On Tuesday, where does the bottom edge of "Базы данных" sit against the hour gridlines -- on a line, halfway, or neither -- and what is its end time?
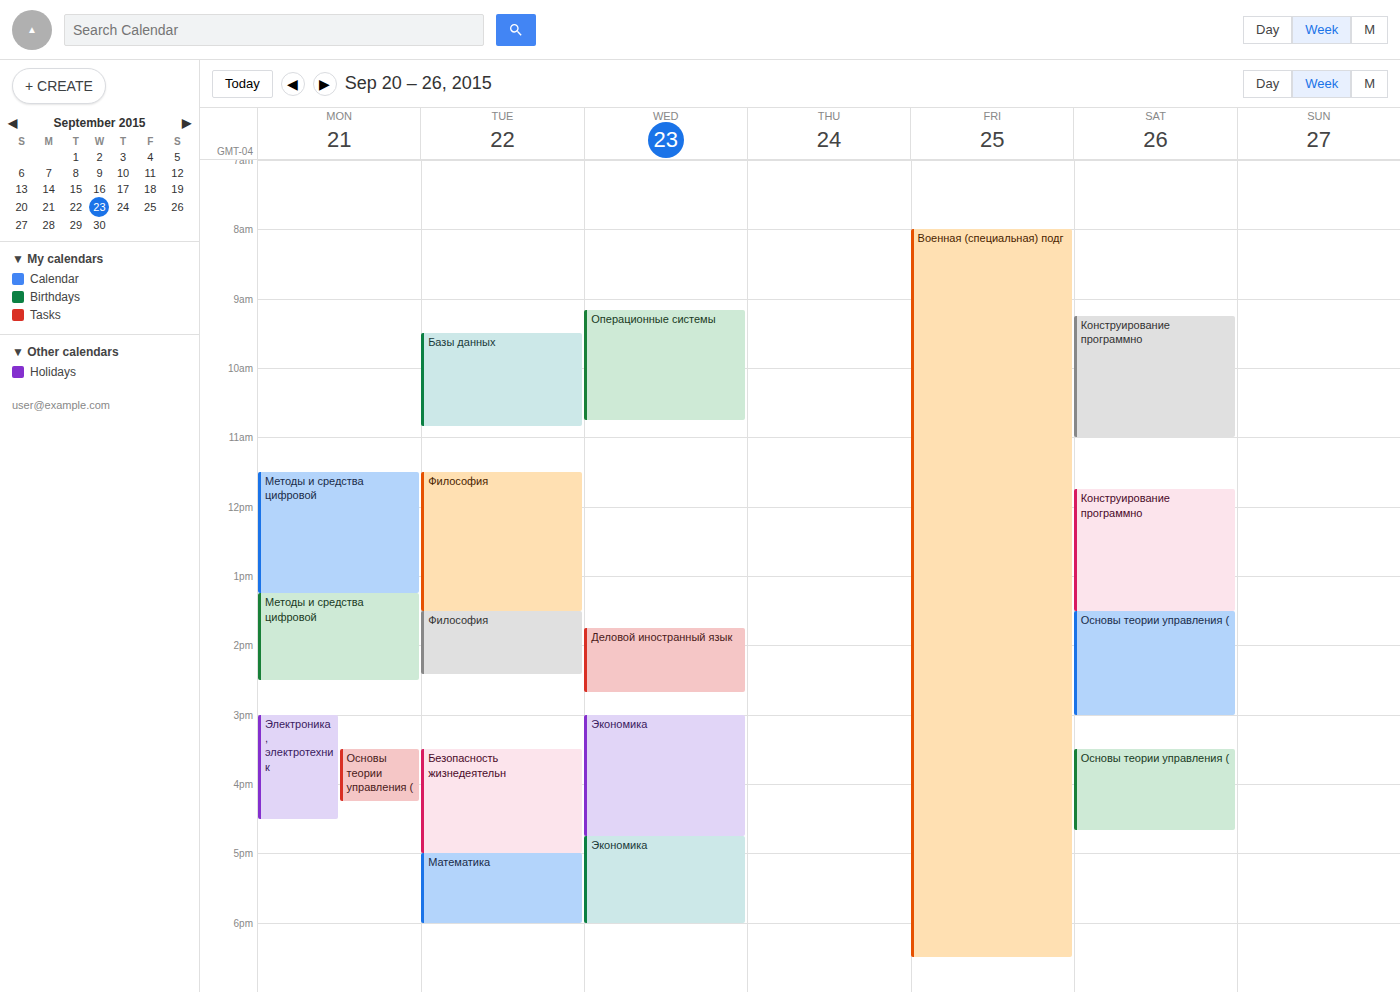
10:50 AM -- neither: 50 minutes below the 10 AM line and 10 minutes above the 11 AM line.